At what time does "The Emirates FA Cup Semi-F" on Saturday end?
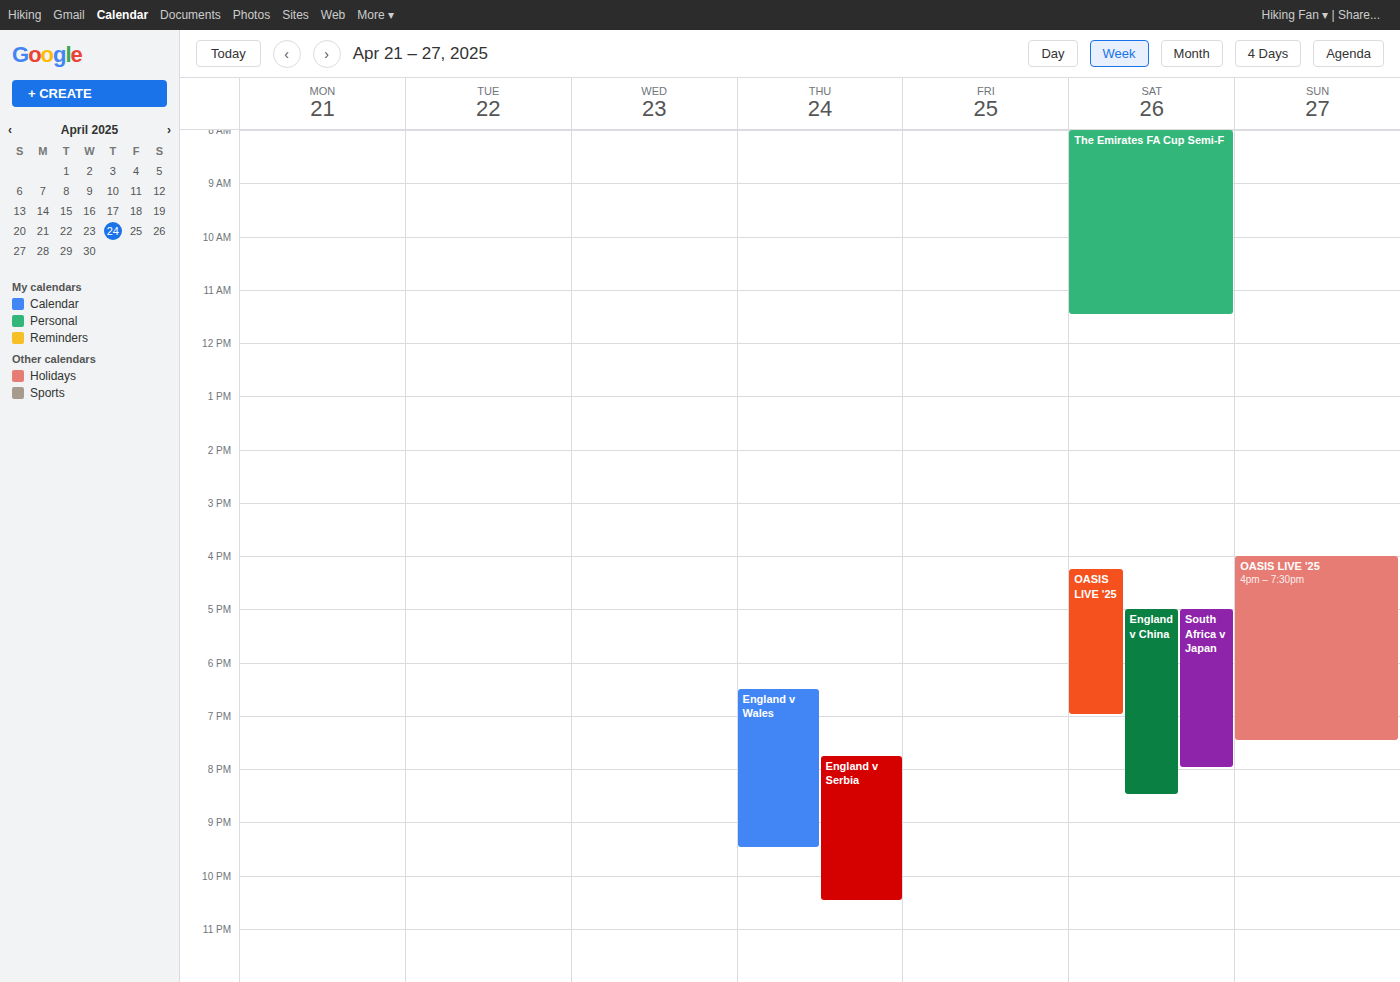
11:30 AM